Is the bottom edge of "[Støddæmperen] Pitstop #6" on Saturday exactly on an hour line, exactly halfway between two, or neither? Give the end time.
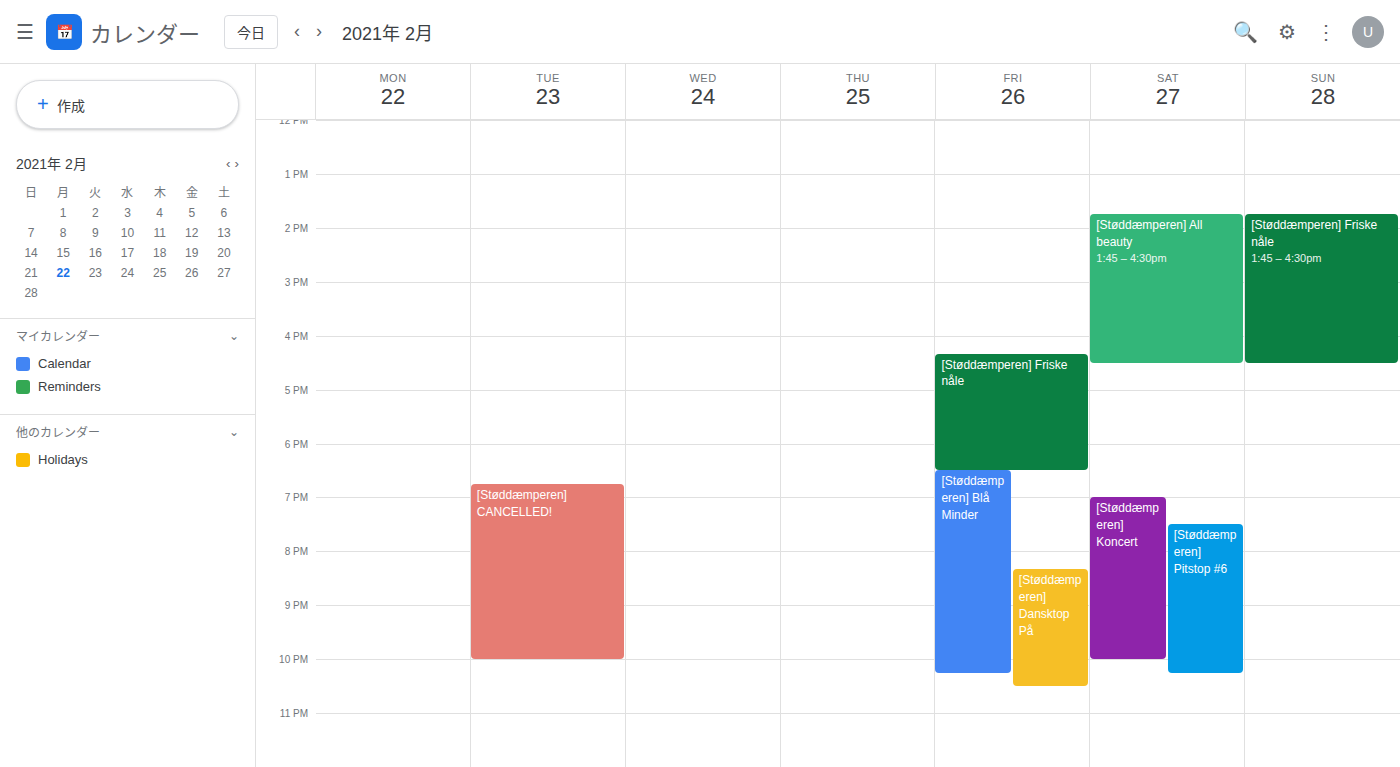
10:15 PM -- neither: a quarter of the way from the 10 PM line to the 11 PM line.